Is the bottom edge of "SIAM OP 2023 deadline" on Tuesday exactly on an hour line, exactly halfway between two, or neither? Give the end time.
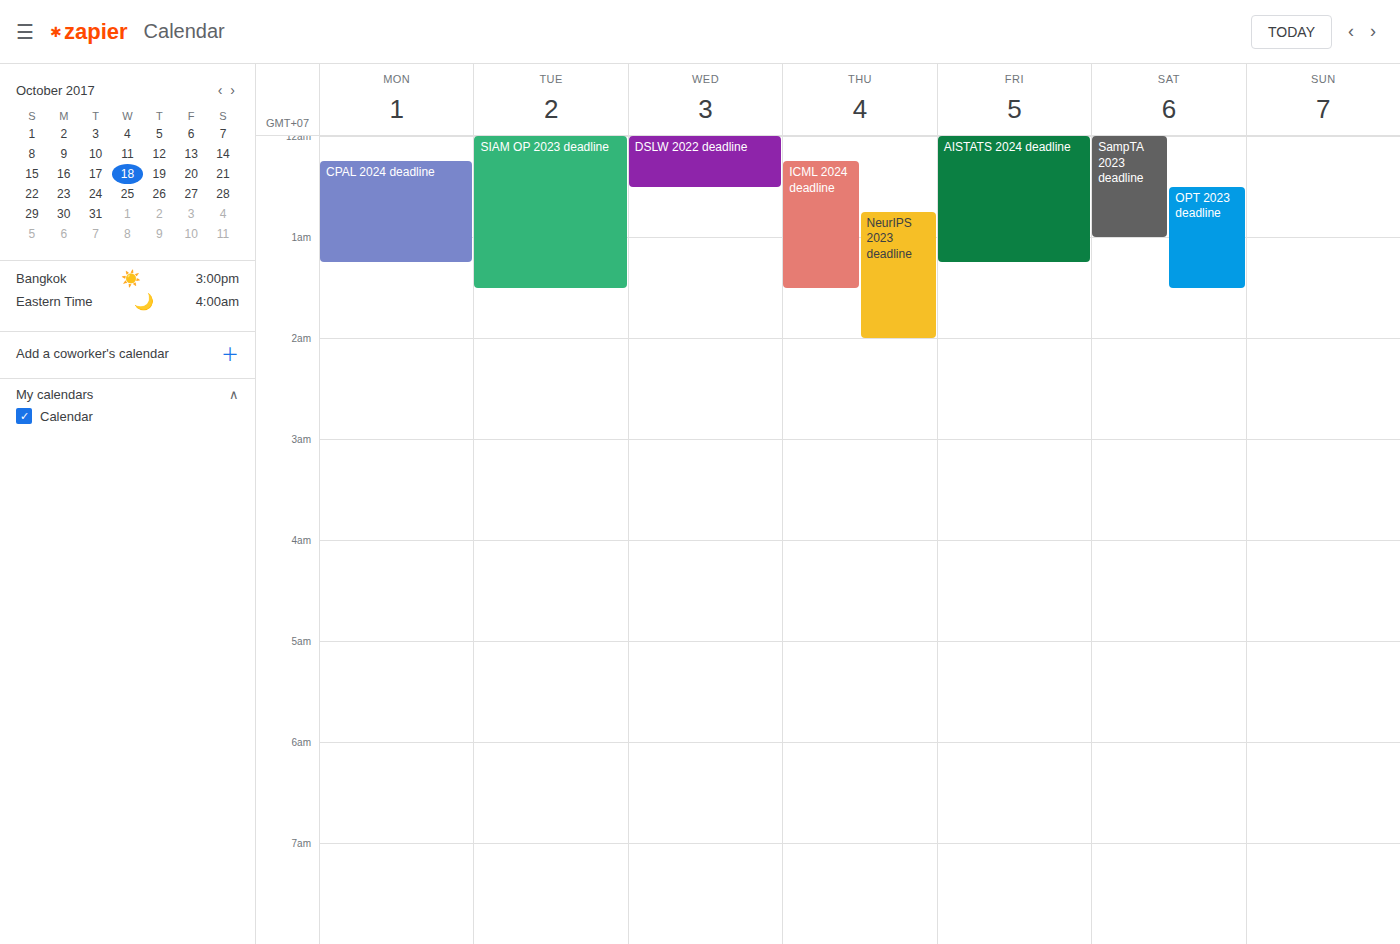
1:30 AM -- halfway between the 1 AM and 2 AM lines.